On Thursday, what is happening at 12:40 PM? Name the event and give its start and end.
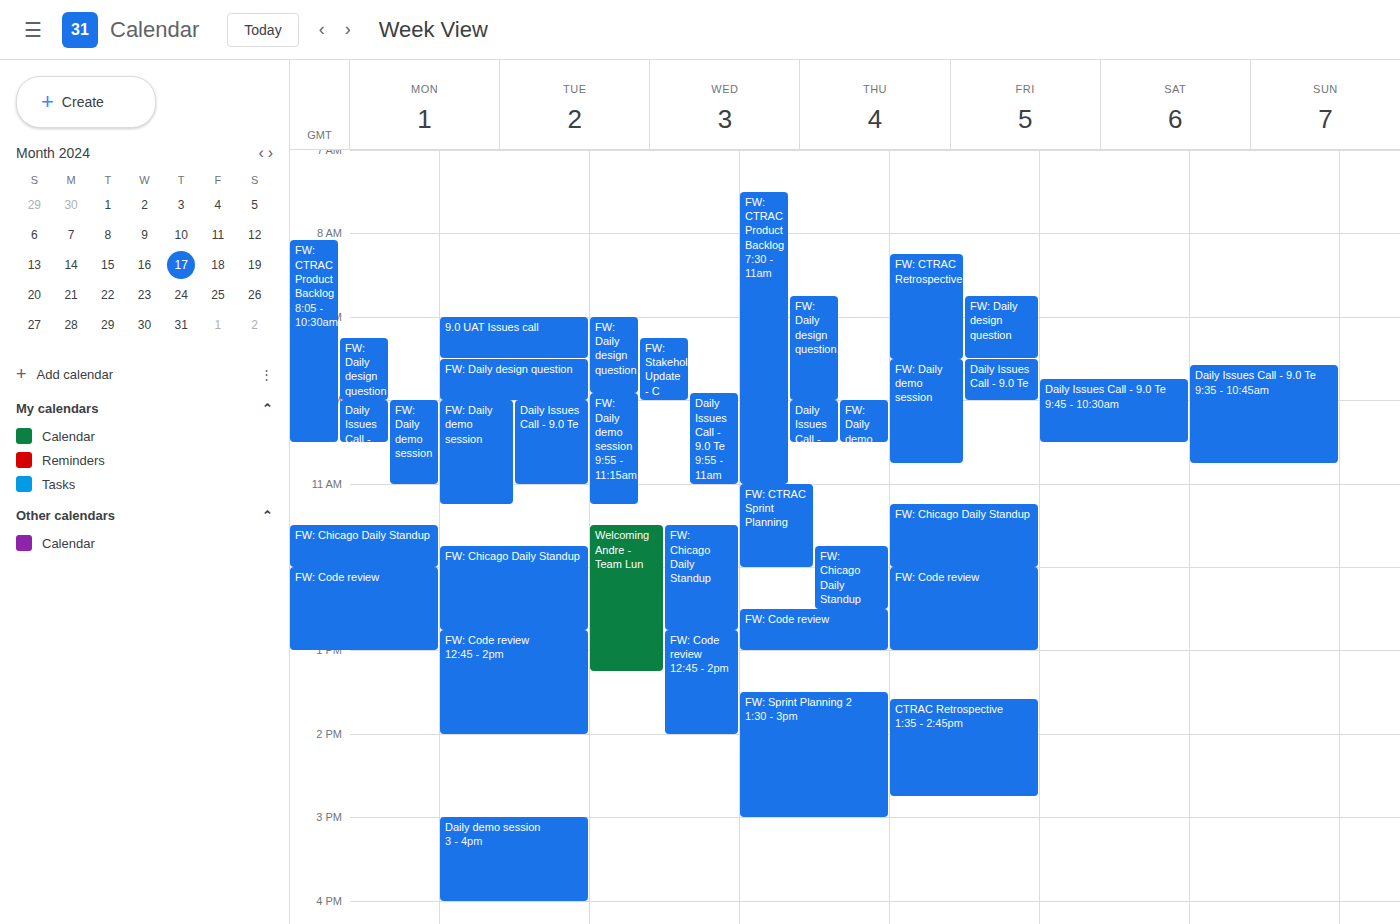
"FW: Code review", 12:30 PM to 1:00 PM